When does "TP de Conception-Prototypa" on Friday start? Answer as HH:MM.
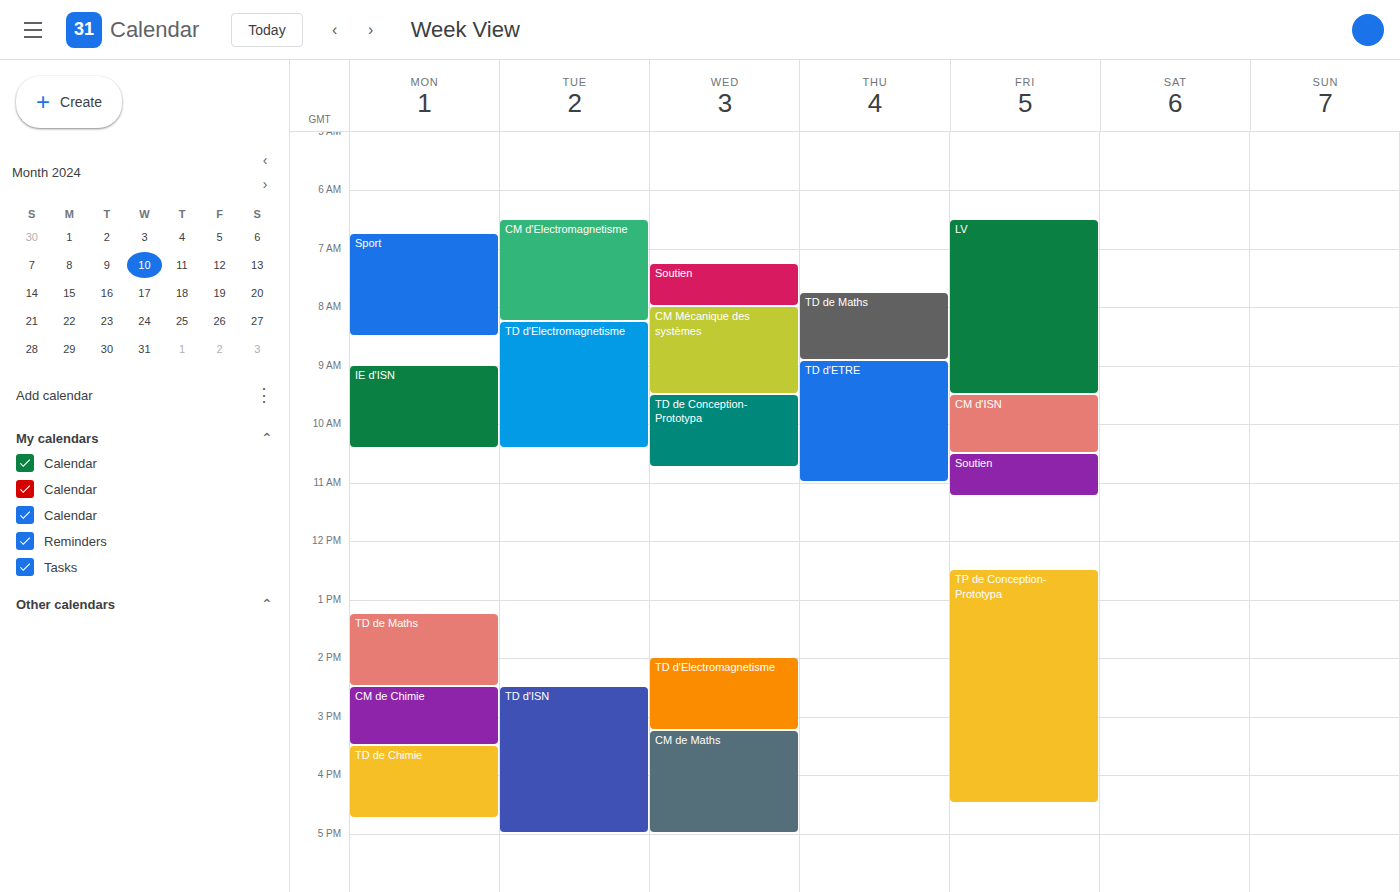
12:30